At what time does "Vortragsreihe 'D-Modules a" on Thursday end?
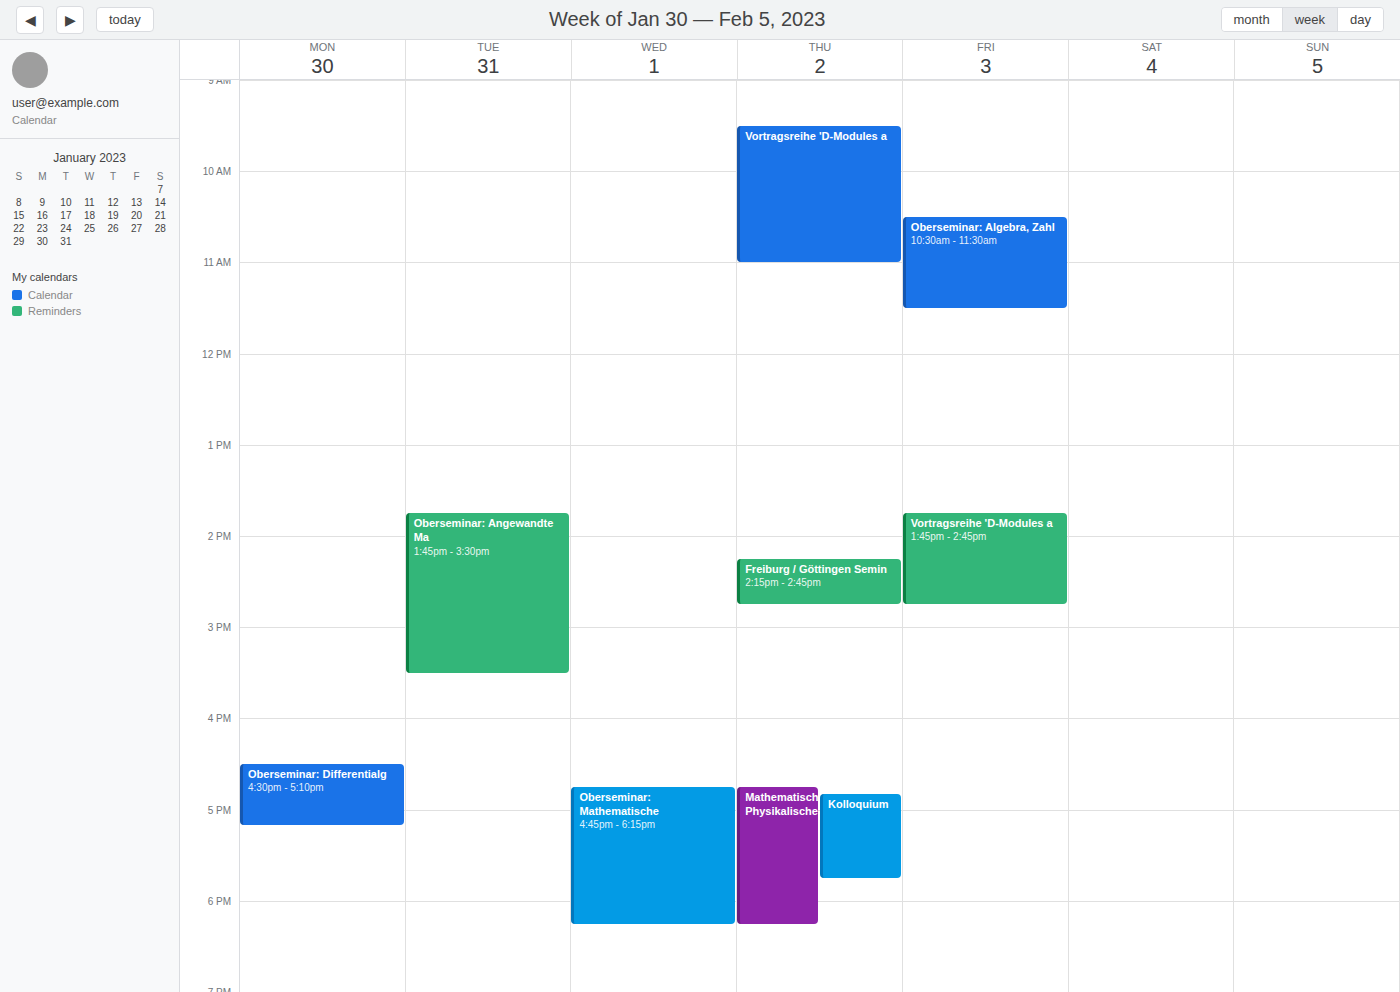
11:00 AM